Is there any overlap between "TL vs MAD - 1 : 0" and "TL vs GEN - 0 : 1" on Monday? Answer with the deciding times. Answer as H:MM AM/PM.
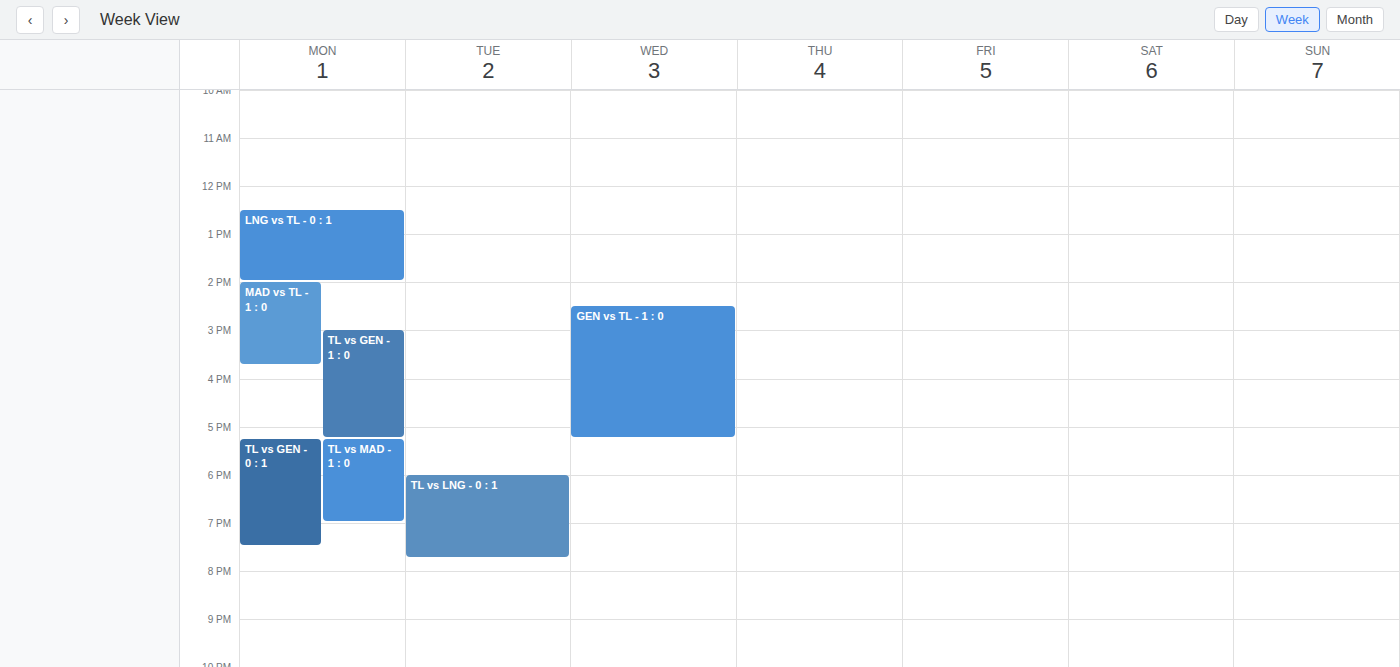
"TL vs GEN - 0 : 1" starts at 5:15 PM, before "TL vs MAD - 1 : 0" ends at 7:00 PM -- they overlap.